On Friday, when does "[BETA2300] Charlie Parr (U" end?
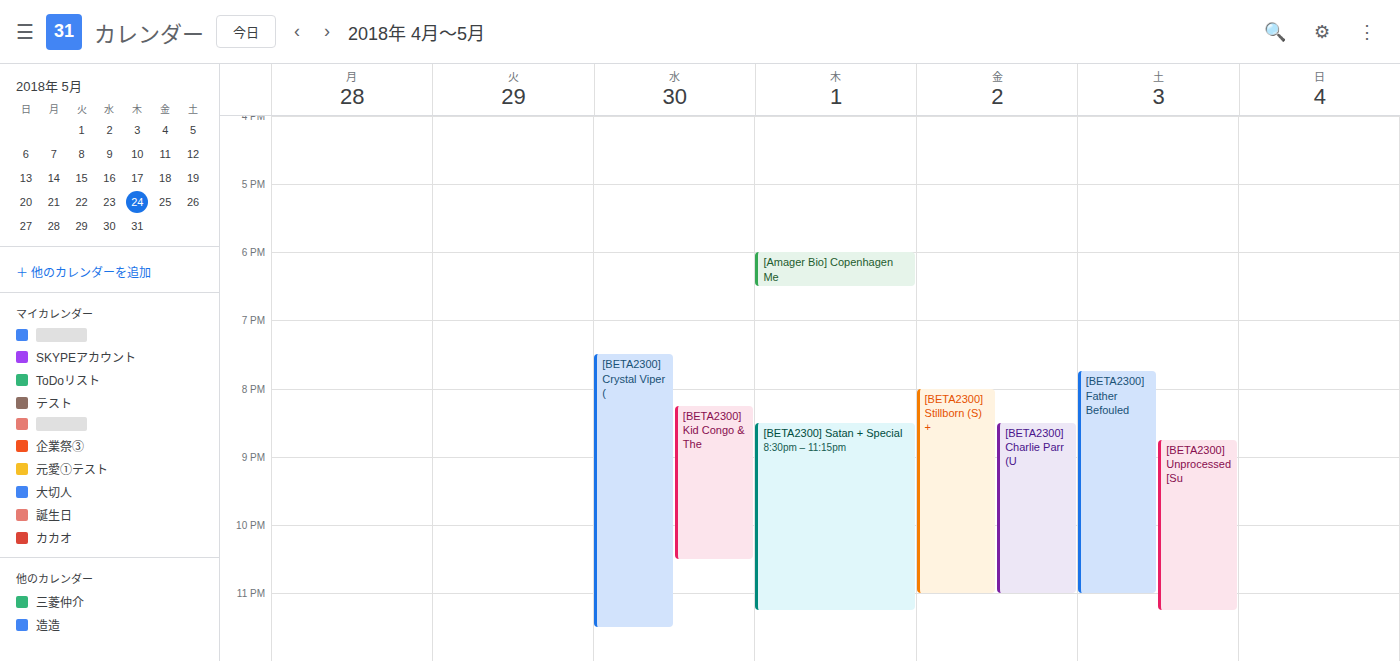
11:00 PM